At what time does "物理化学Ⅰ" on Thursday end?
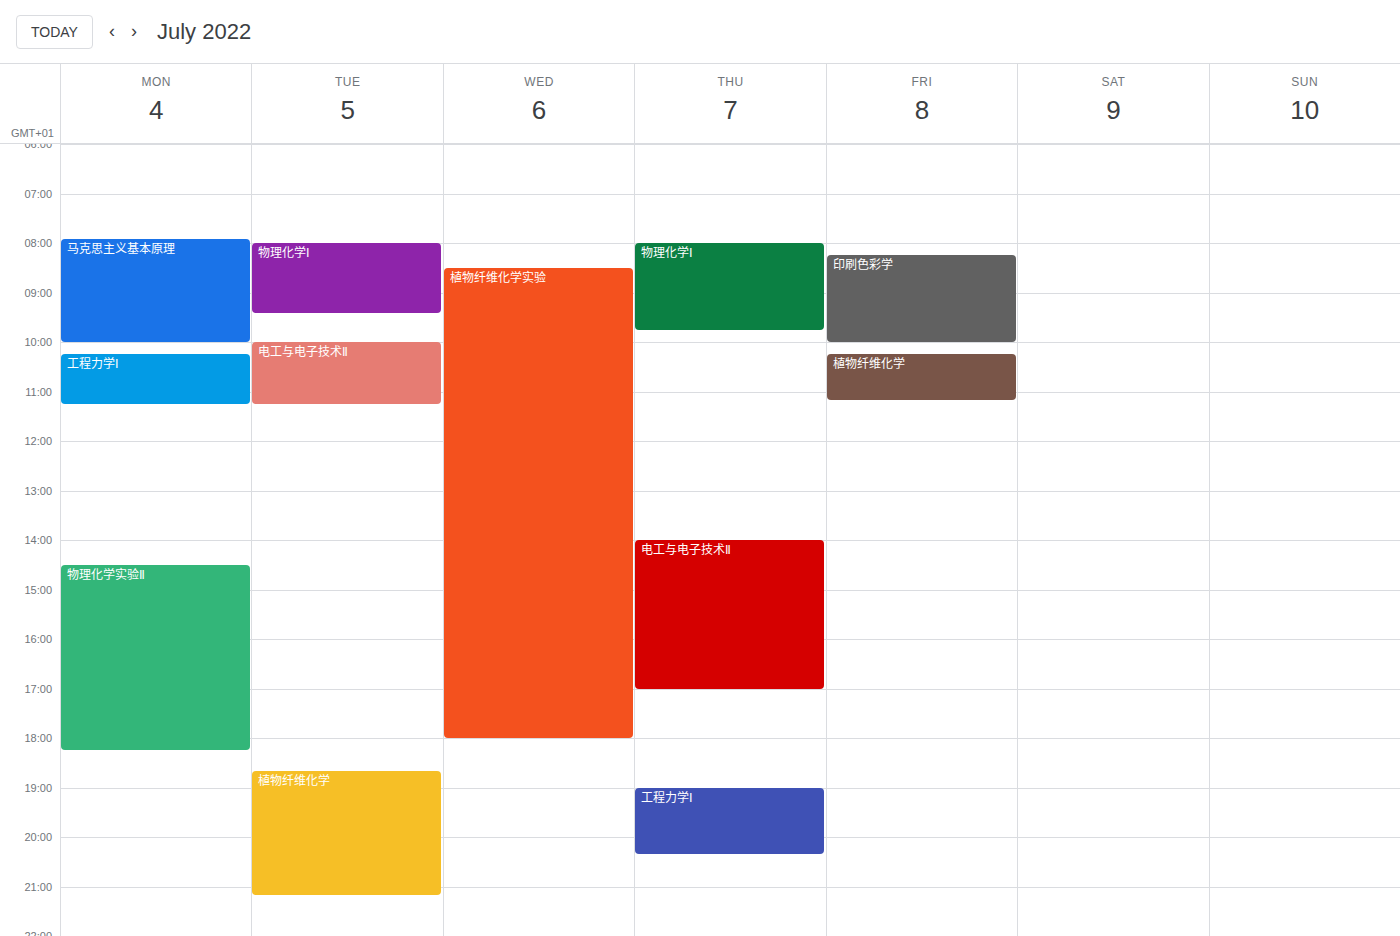
09:45